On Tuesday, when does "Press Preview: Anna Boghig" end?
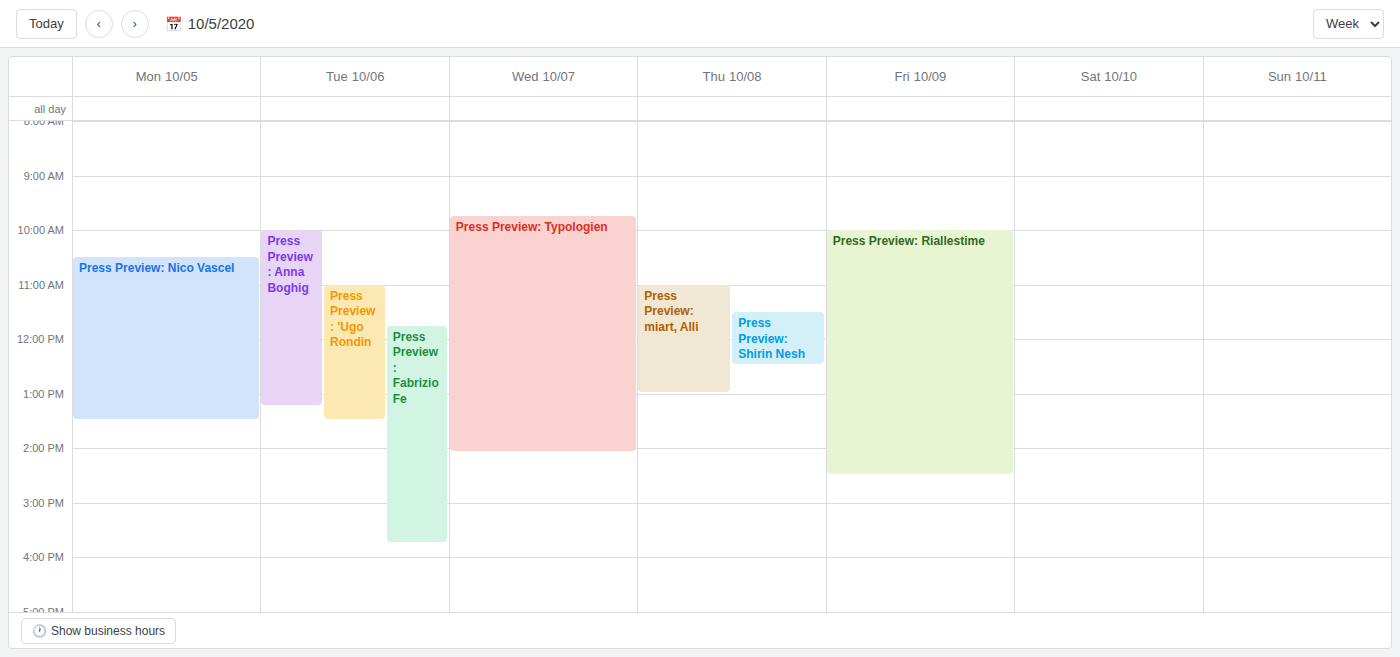
1:15 PM